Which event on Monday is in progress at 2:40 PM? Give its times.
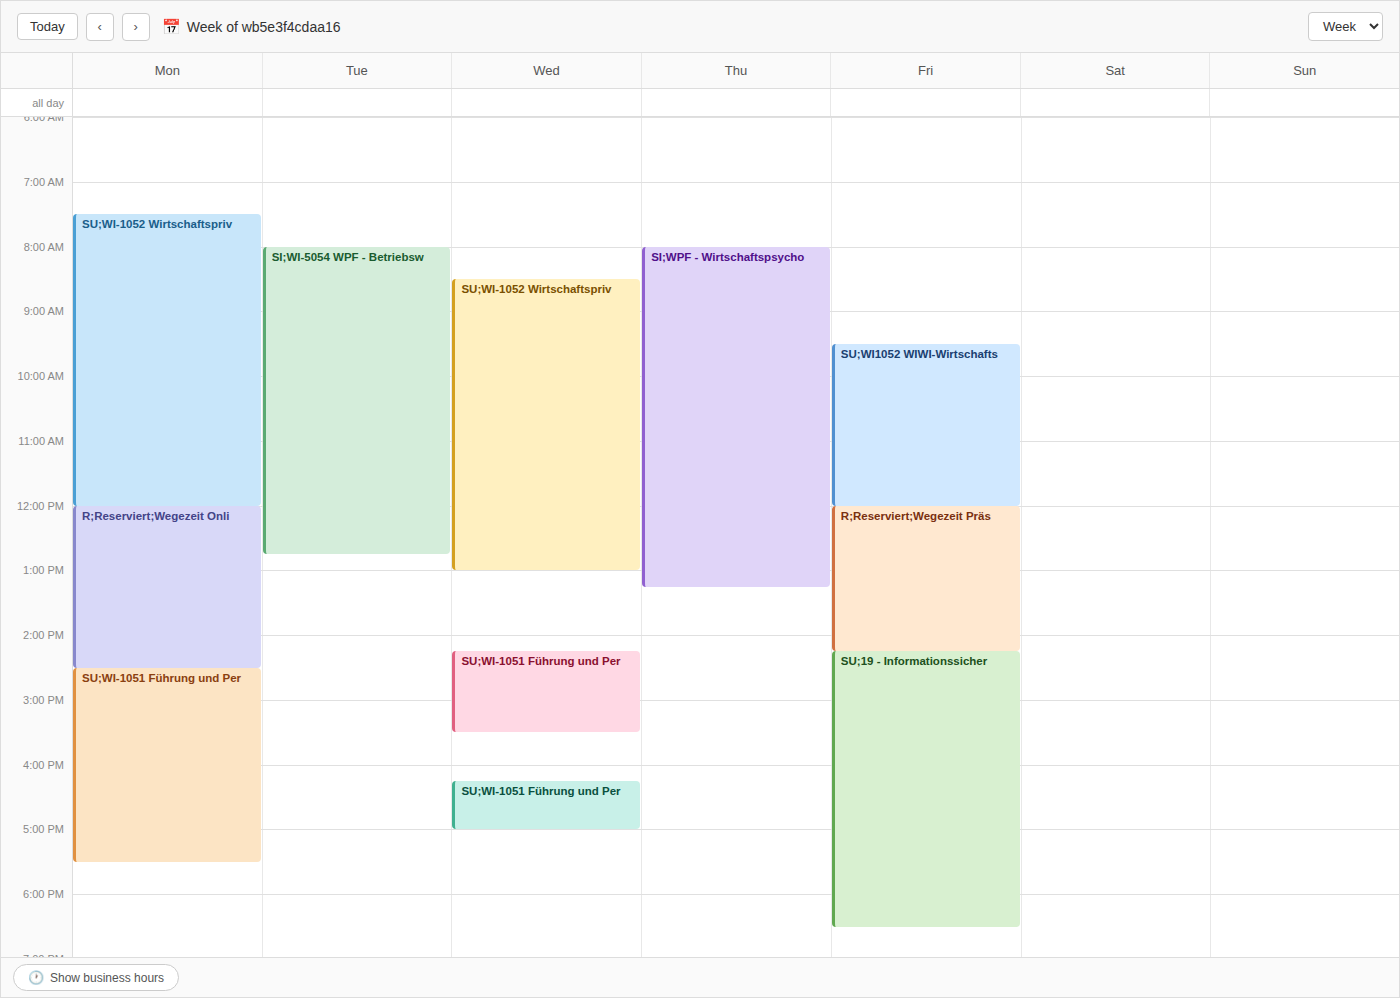
"SU;WI-1051 Führung und Per", 2:30 PM to 5:30 PM